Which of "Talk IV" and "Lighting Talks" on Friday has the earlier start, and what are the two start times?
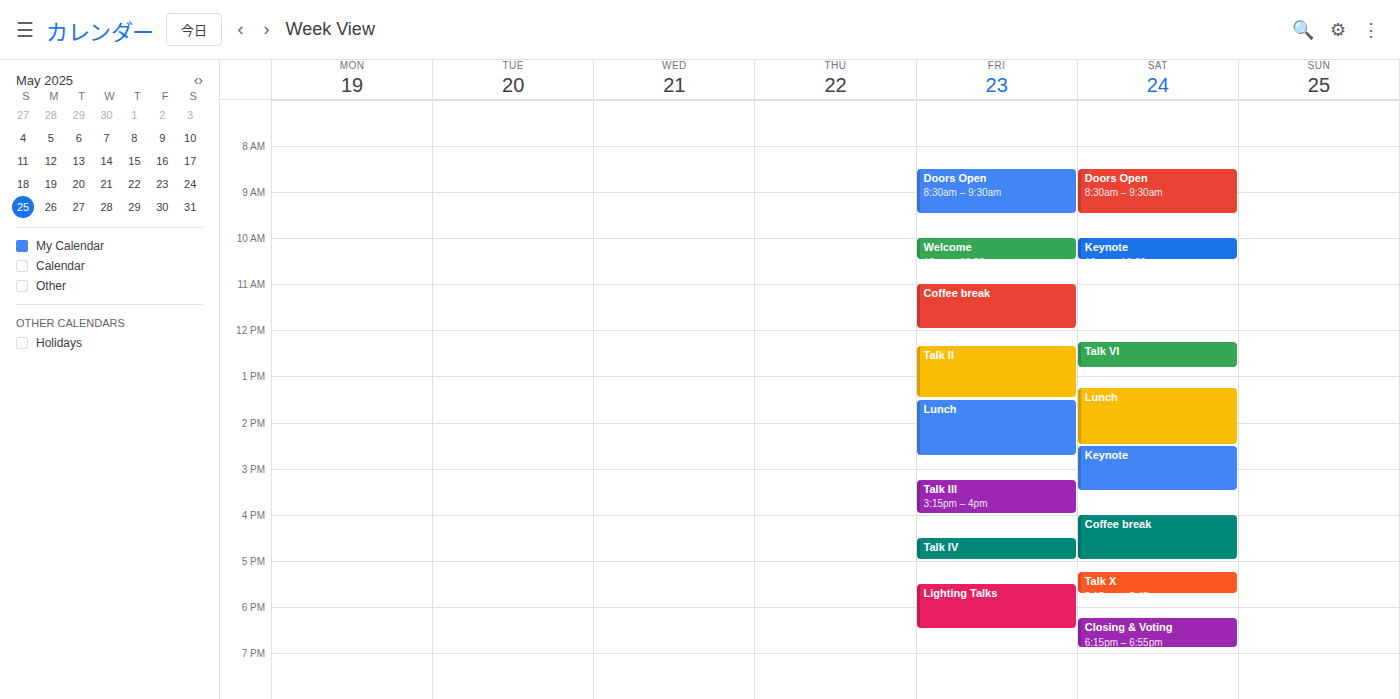
"Talk IV" 4:30 PM; "Lighting Talks" 5:30 PM.